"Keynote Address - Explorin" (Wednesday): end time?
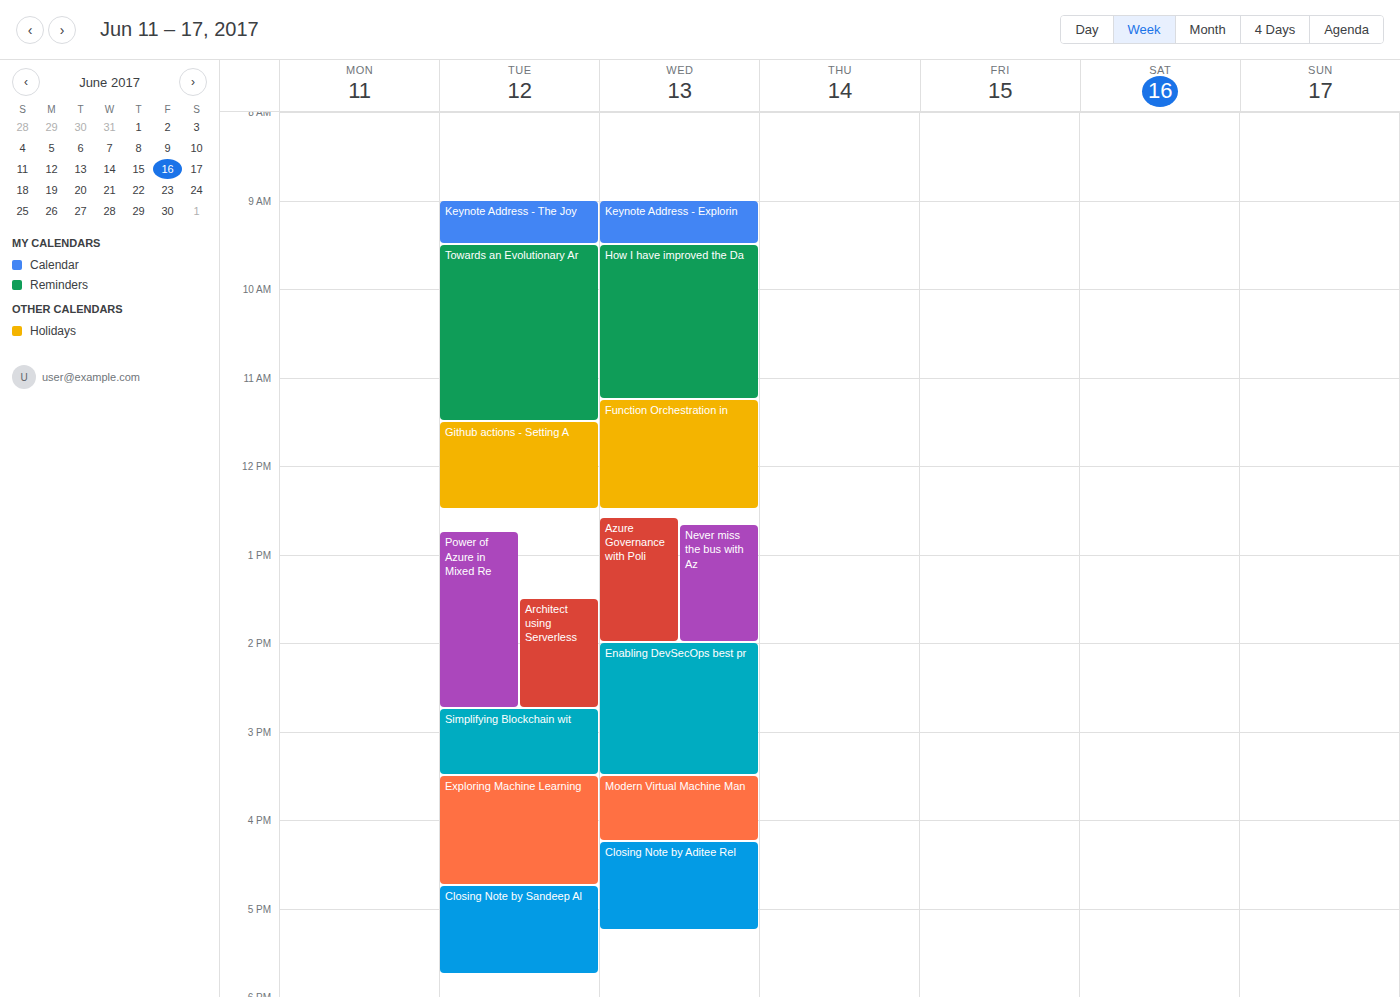
09:30